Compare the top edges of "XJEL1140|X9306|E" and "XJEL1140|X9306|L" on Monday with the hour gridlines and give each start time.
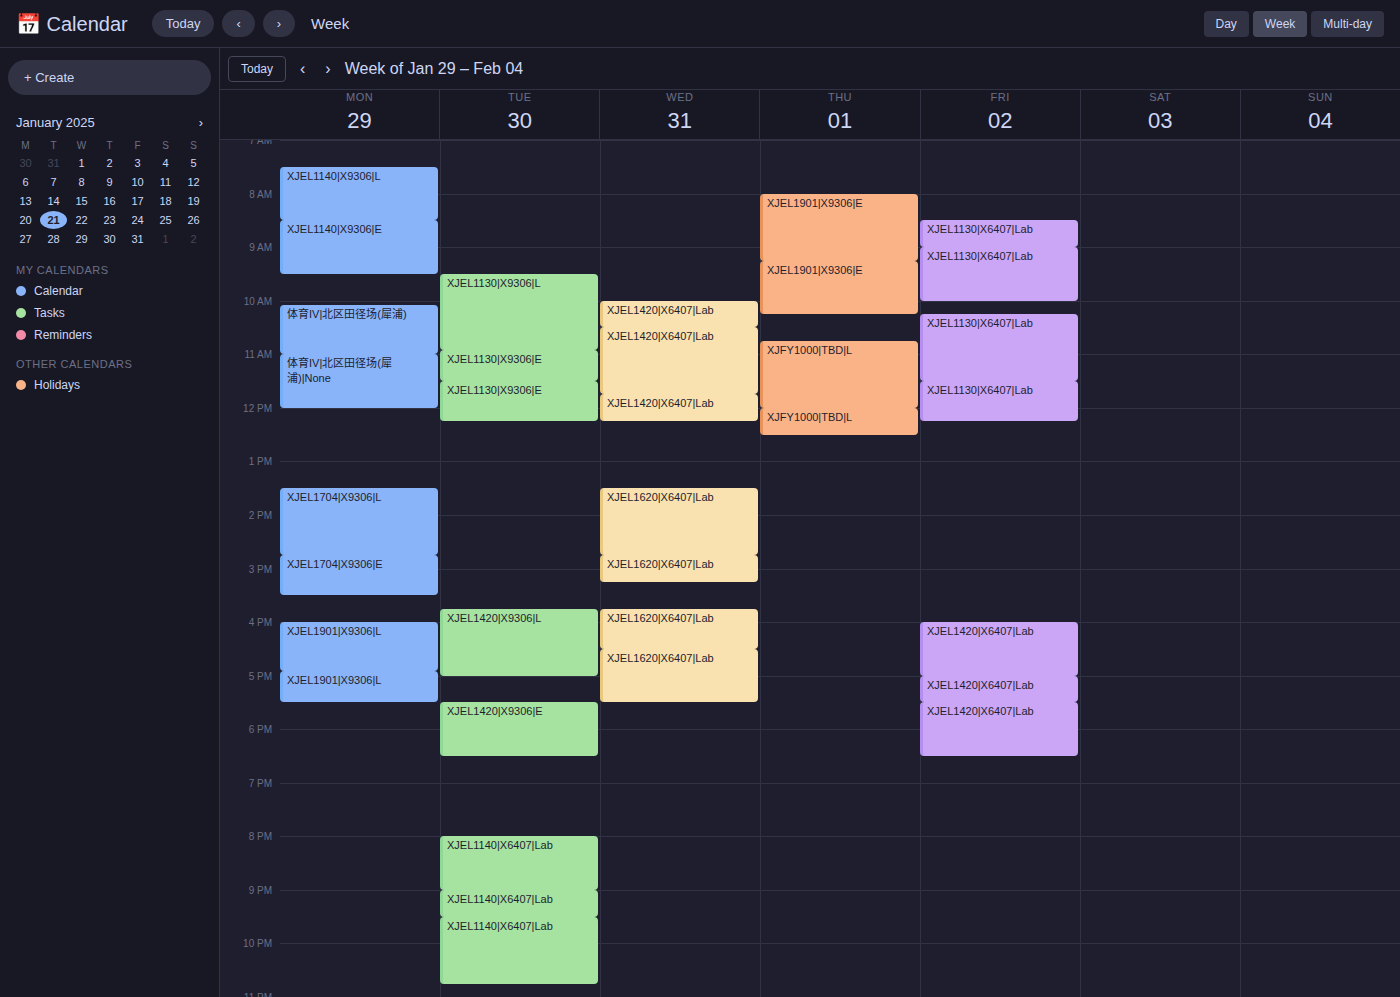
"XJEL1140|X9306|E": 8:30 AM, halfway between the 8 AM and 9 AM lines. "XJEL1140|X9306|L": 7:30 AM, halfway between the 7 AM and 8 AM lines.